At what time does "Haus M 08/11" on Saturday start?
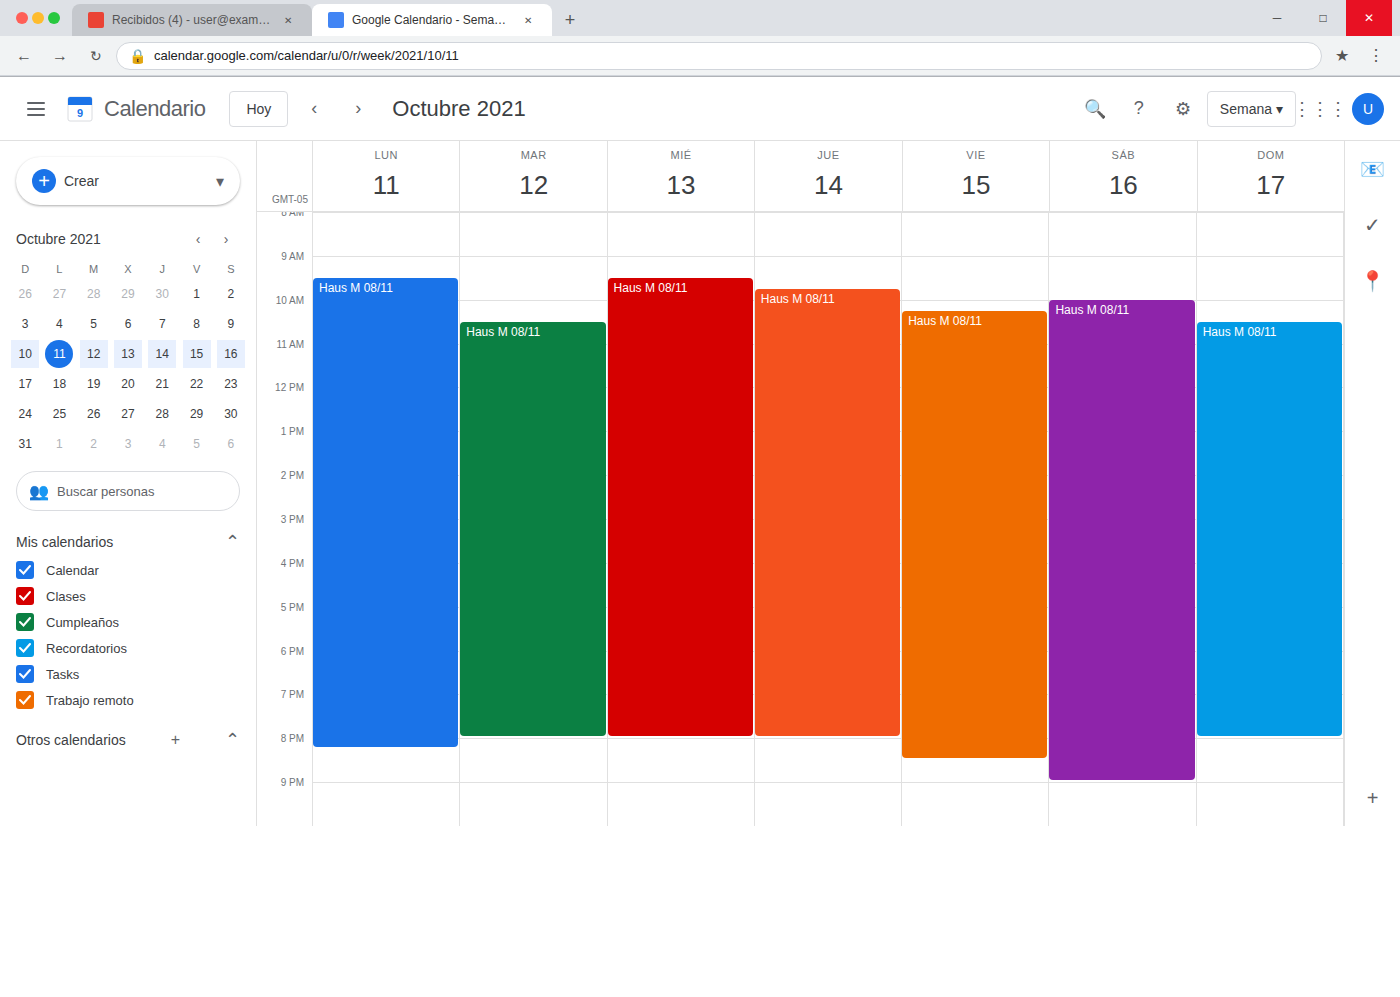
10:00 AM